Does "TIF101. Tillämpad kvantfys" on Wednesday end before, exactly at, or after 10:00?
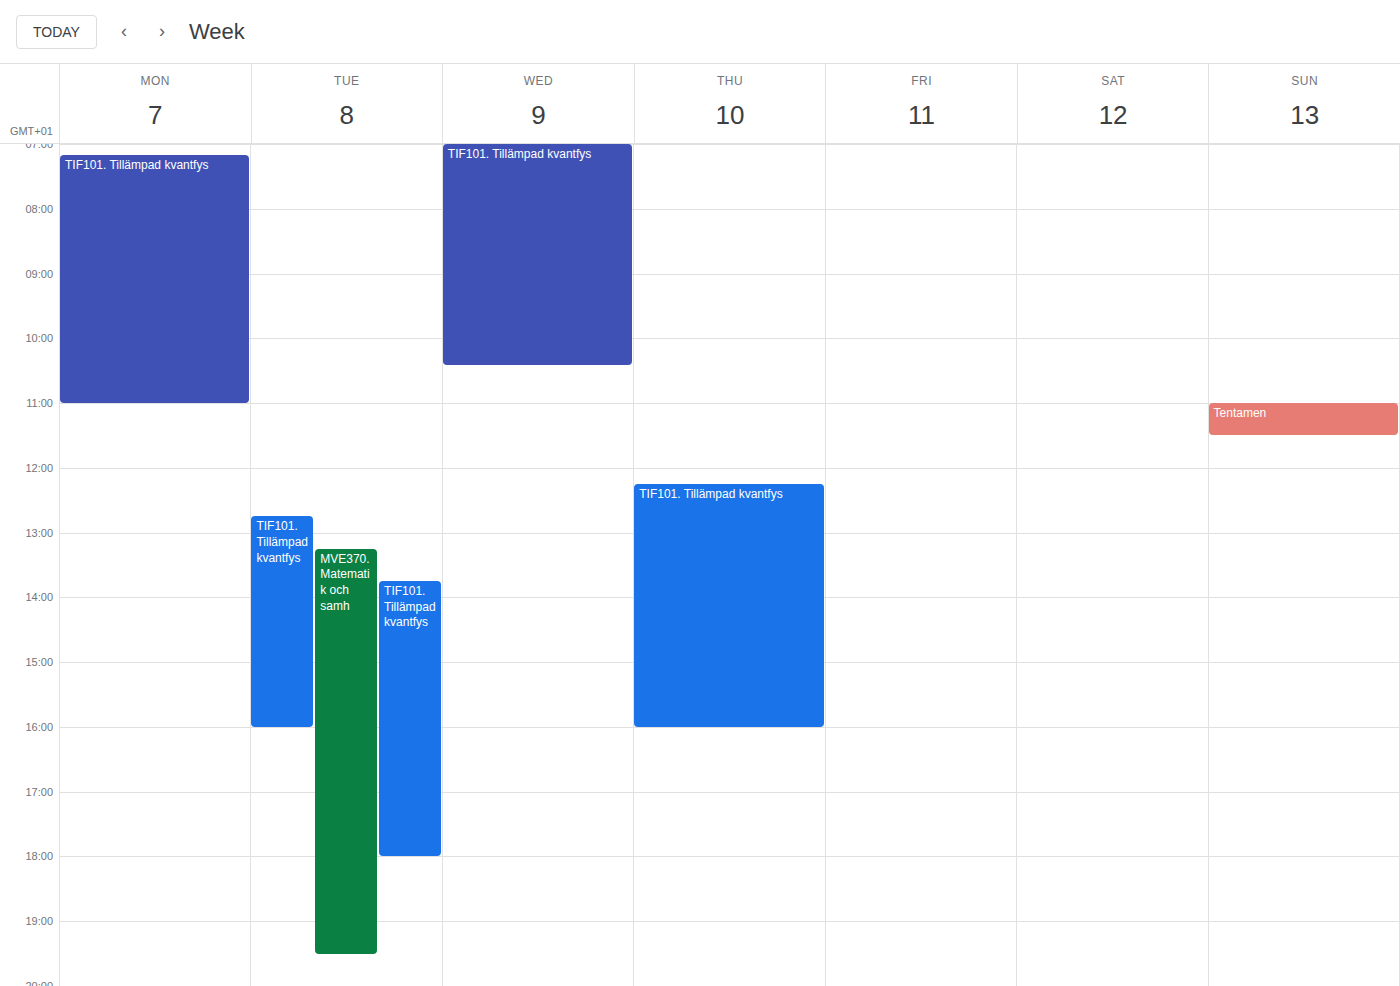
10:25 -- after 10:00, 25 minutes below the 10:00 line.